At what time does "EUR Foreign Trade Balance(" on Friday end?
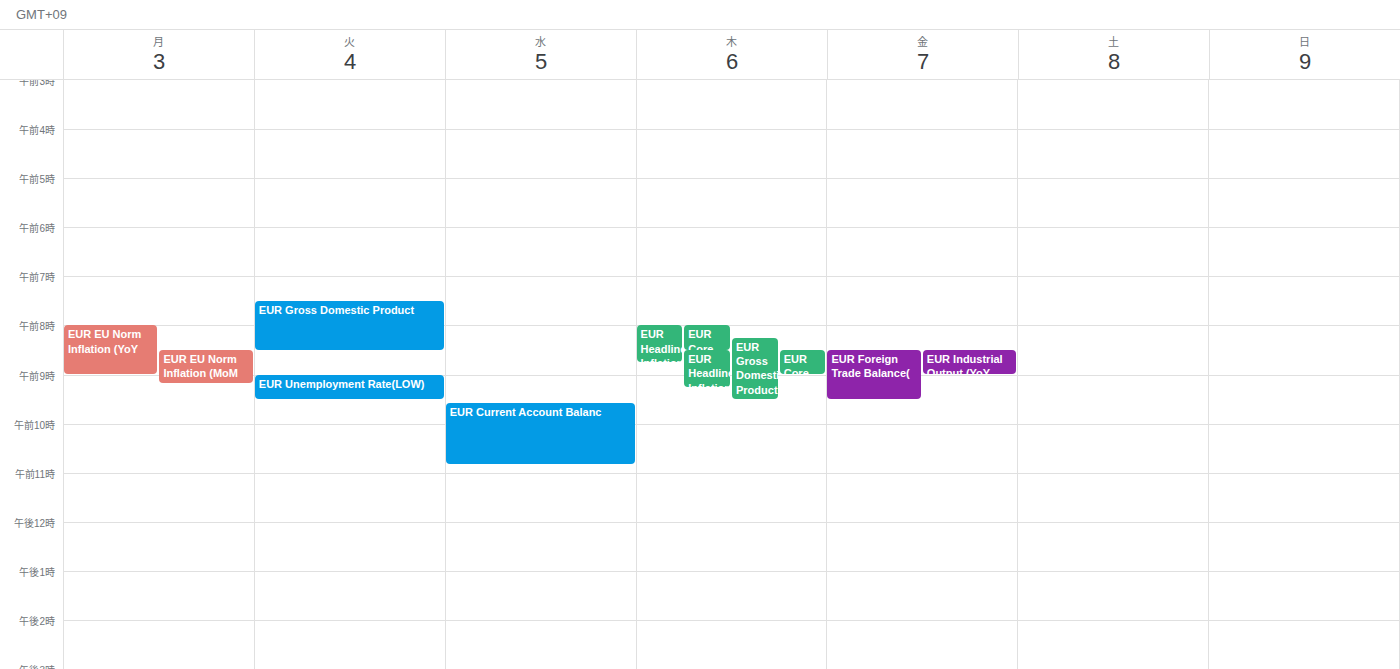
9:30 AM